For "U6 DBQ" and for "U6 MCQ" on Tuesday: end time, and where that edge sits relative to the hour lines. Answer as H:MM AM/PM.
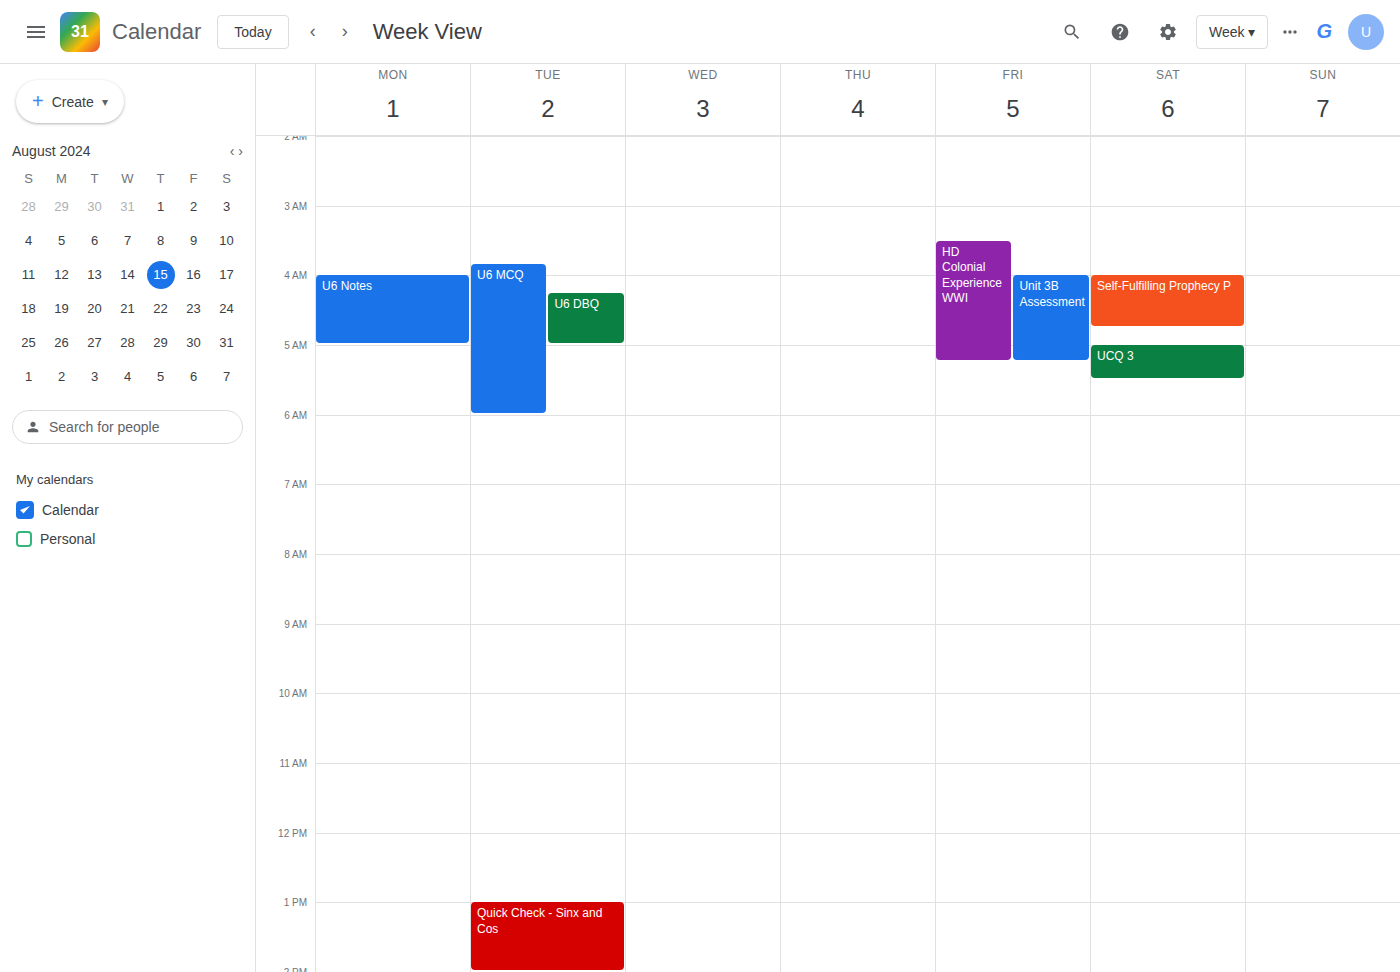
"U6 DBQ": 5:00 AM, exactly on the 5 AM line. "U6 MCQ": 6:00 AM, exactly on the 6 AM line.